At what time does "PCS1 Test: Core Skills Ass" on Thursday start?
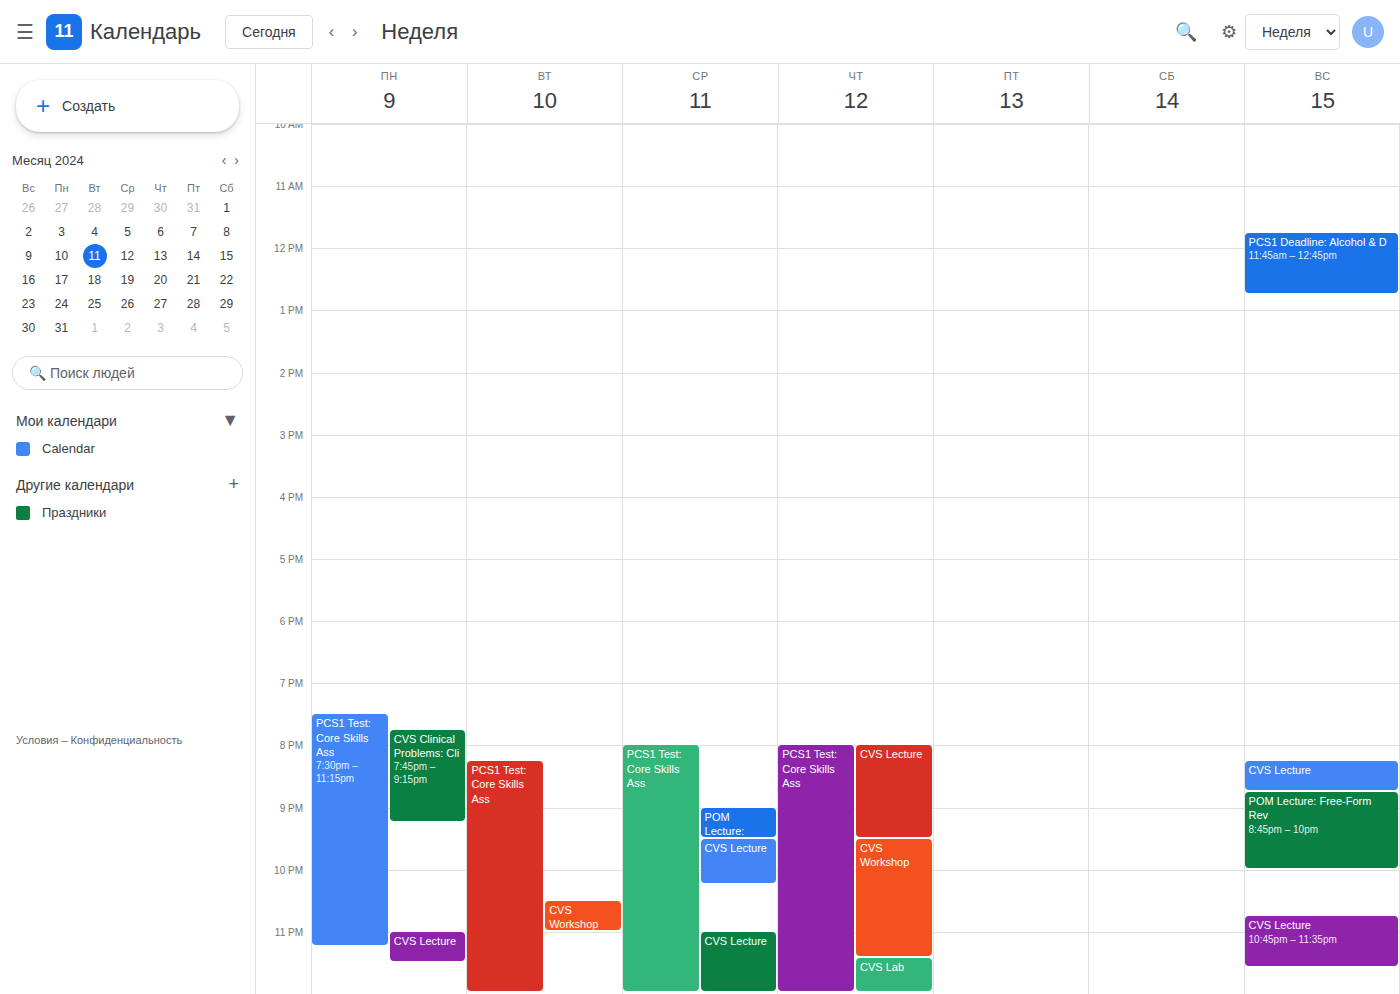
8:00 PM